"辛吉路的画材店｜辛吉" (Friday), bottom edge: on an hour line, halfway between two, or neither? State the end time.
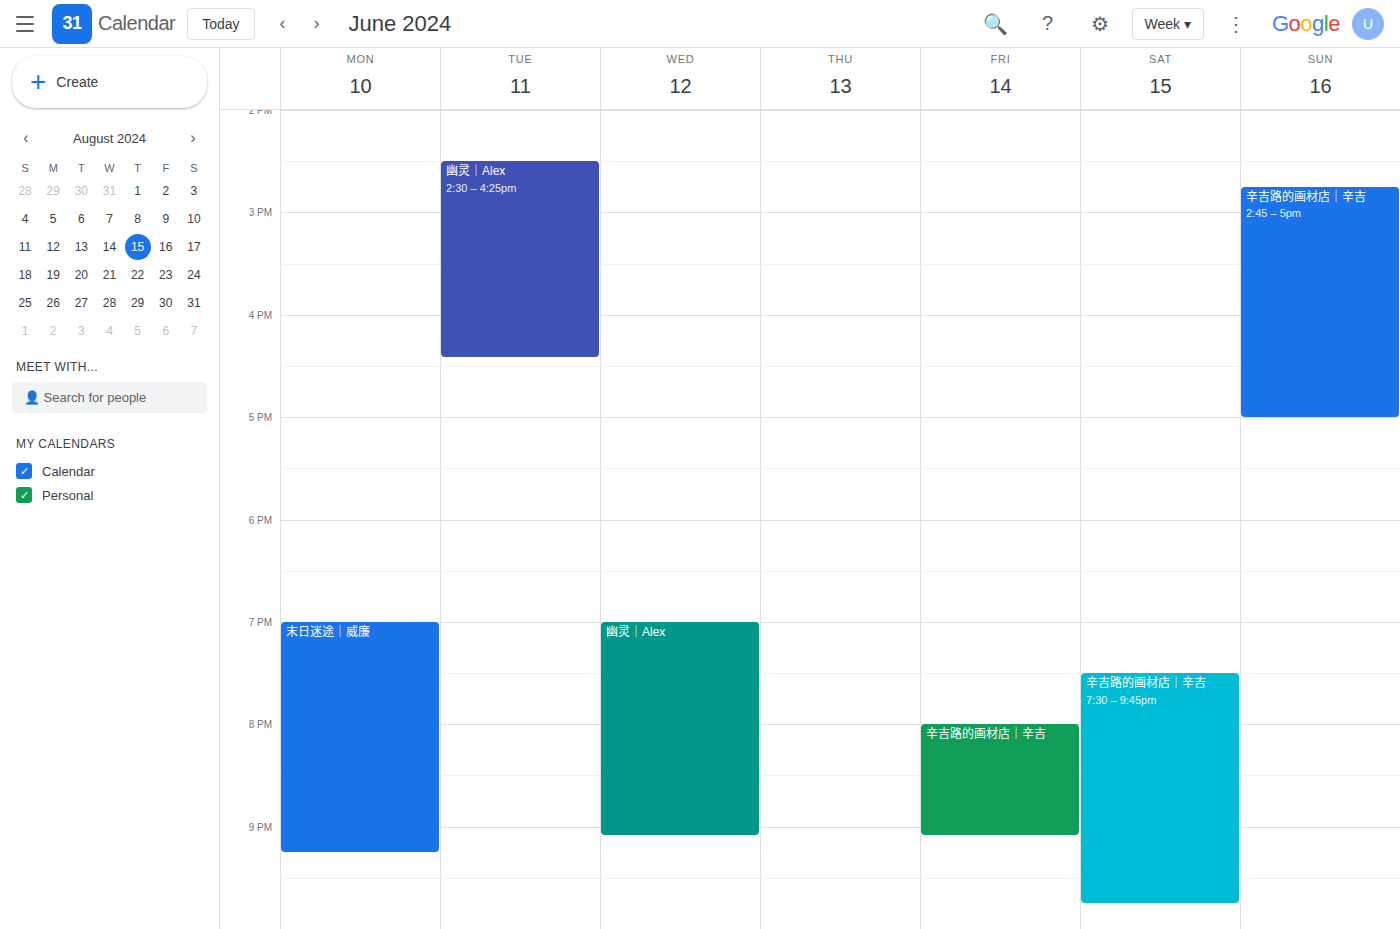
9:05 PM -- neither: 5 minutes below the 9 PM line and 55 minutes above the 10 PM line.